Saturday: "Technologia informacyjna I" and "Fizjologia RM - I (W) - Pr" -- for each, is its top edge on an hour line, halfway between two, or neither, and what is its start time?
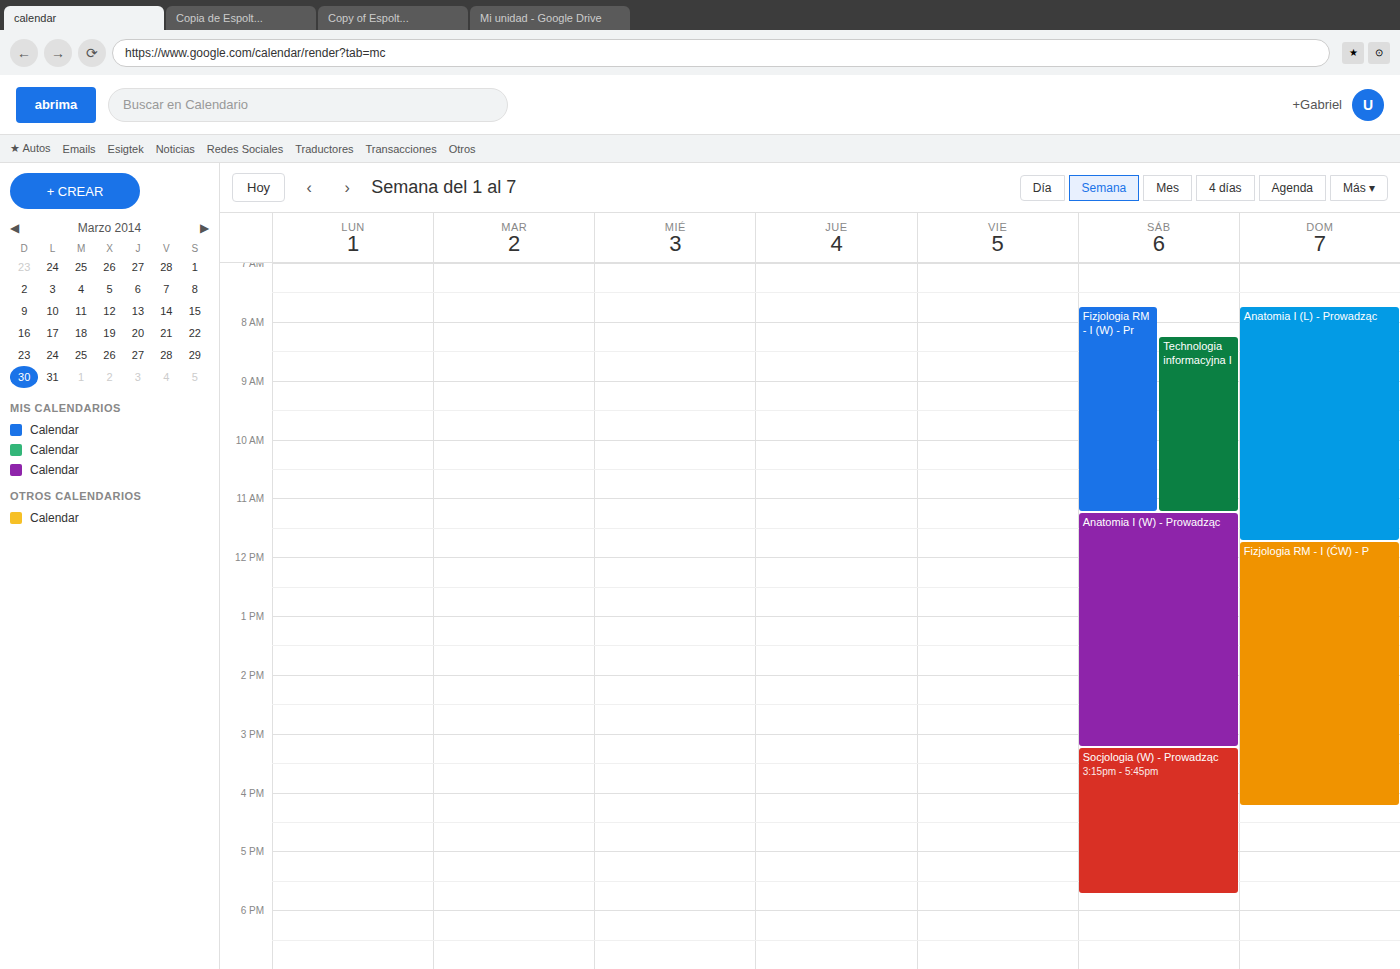
"Technologia informacyjna I": 8:15 AM, neither: a quarter of the way from the 8 AM line to the 9 AM line. "Fizjologia RM - I (W) - Pr": 7:45 AM, neither: three quarters of the way from the 7 AM line to the 8 AM line.